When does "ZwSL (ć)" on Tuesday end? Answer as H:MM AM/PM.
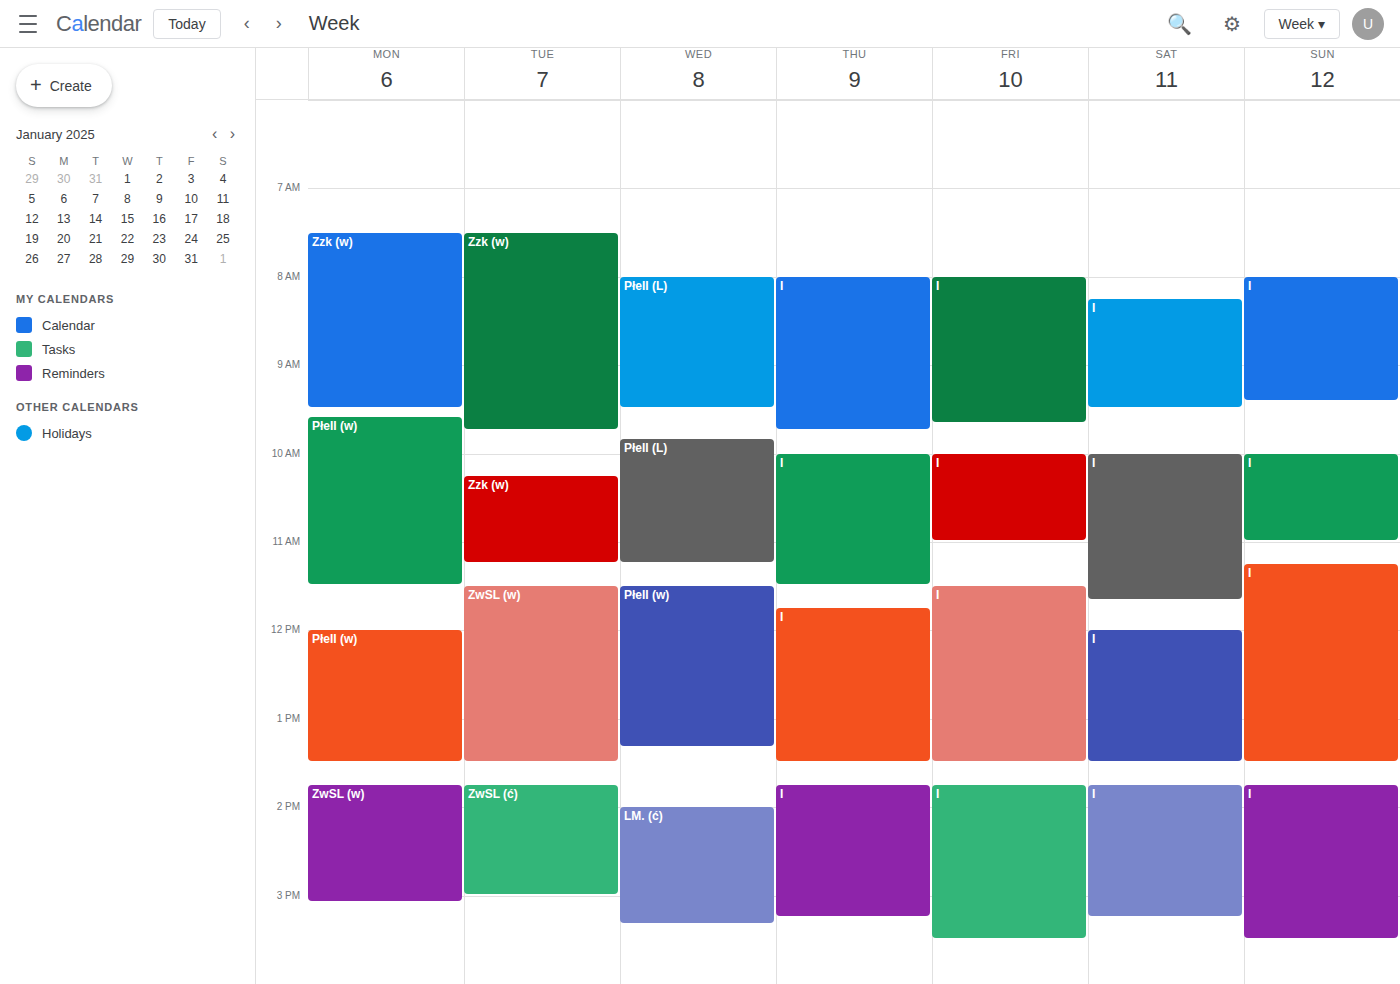
3:00 PM